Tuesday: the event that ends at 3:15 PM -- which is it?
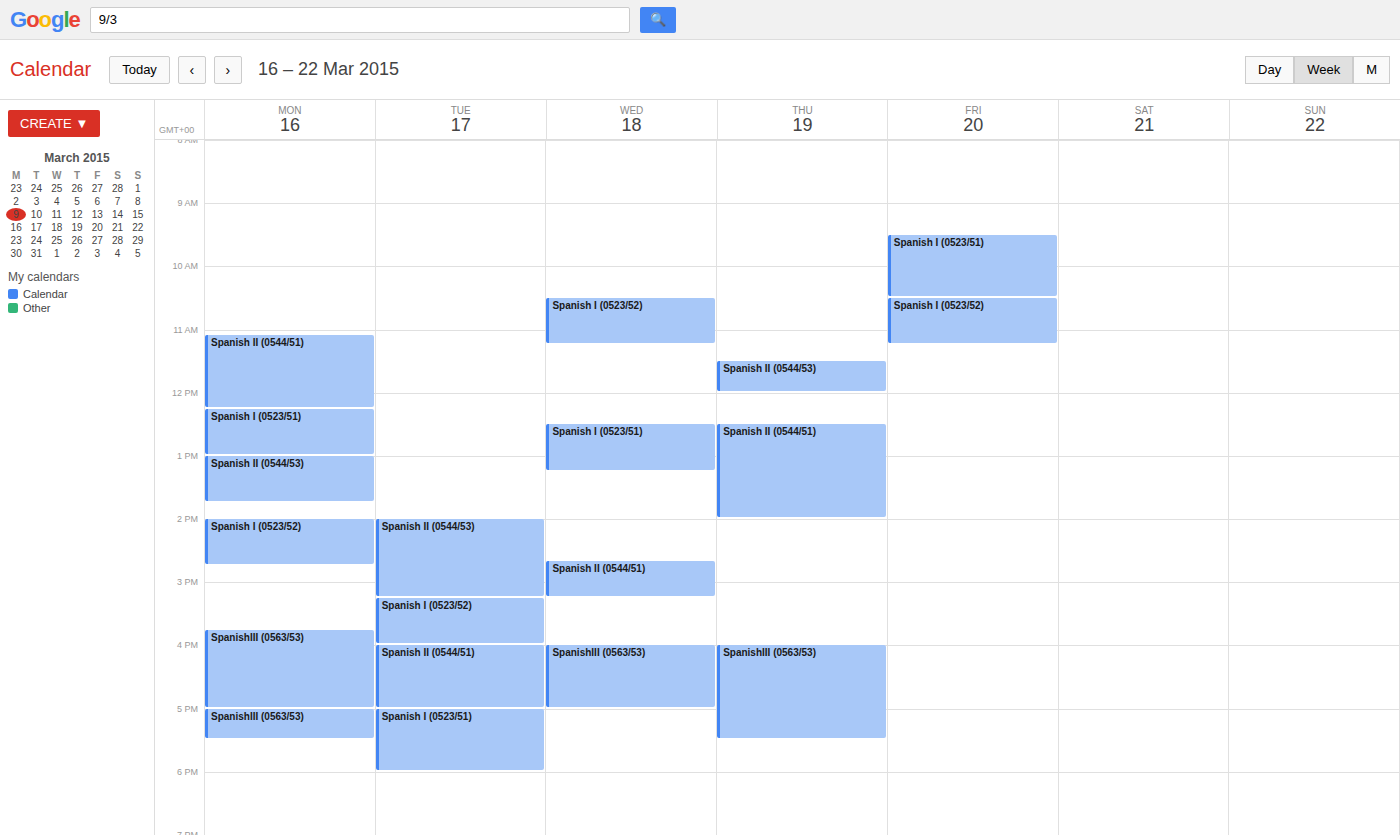
"Spanish II (0544/53)"